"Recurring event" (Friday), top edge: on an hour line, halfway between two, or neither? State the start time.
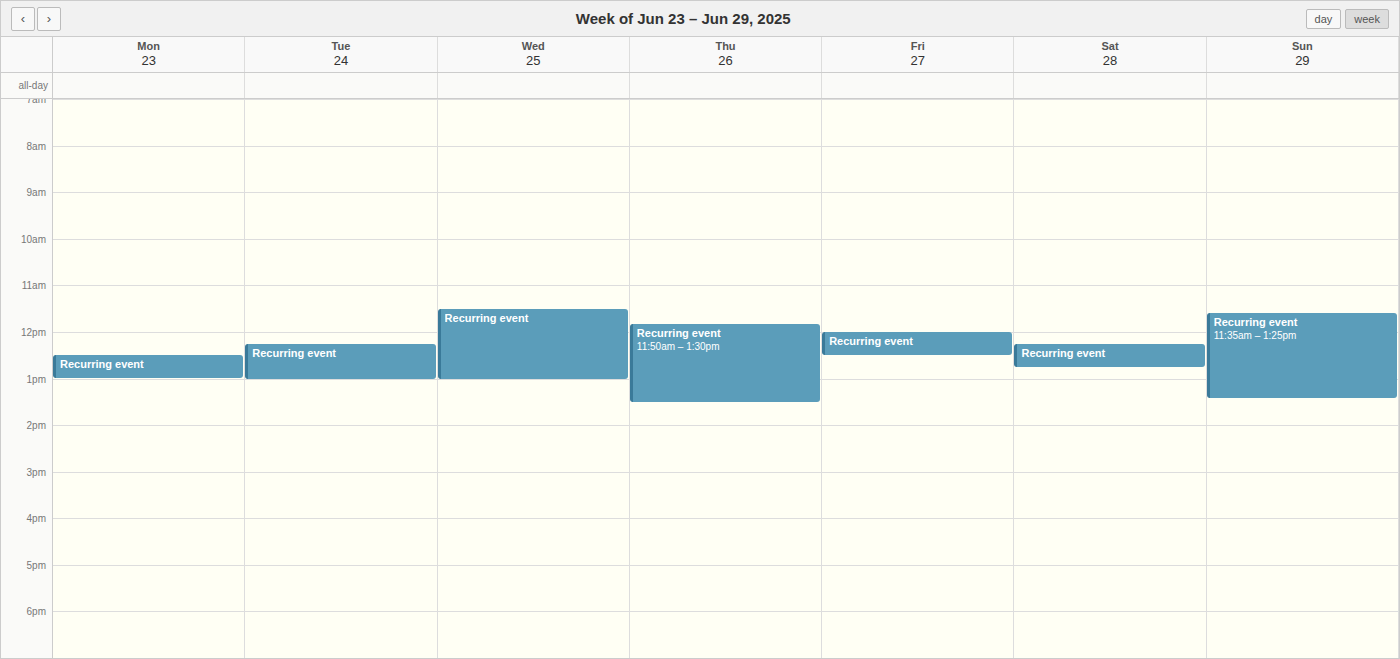
12:00 PM -- exactly on the 12 PM line.